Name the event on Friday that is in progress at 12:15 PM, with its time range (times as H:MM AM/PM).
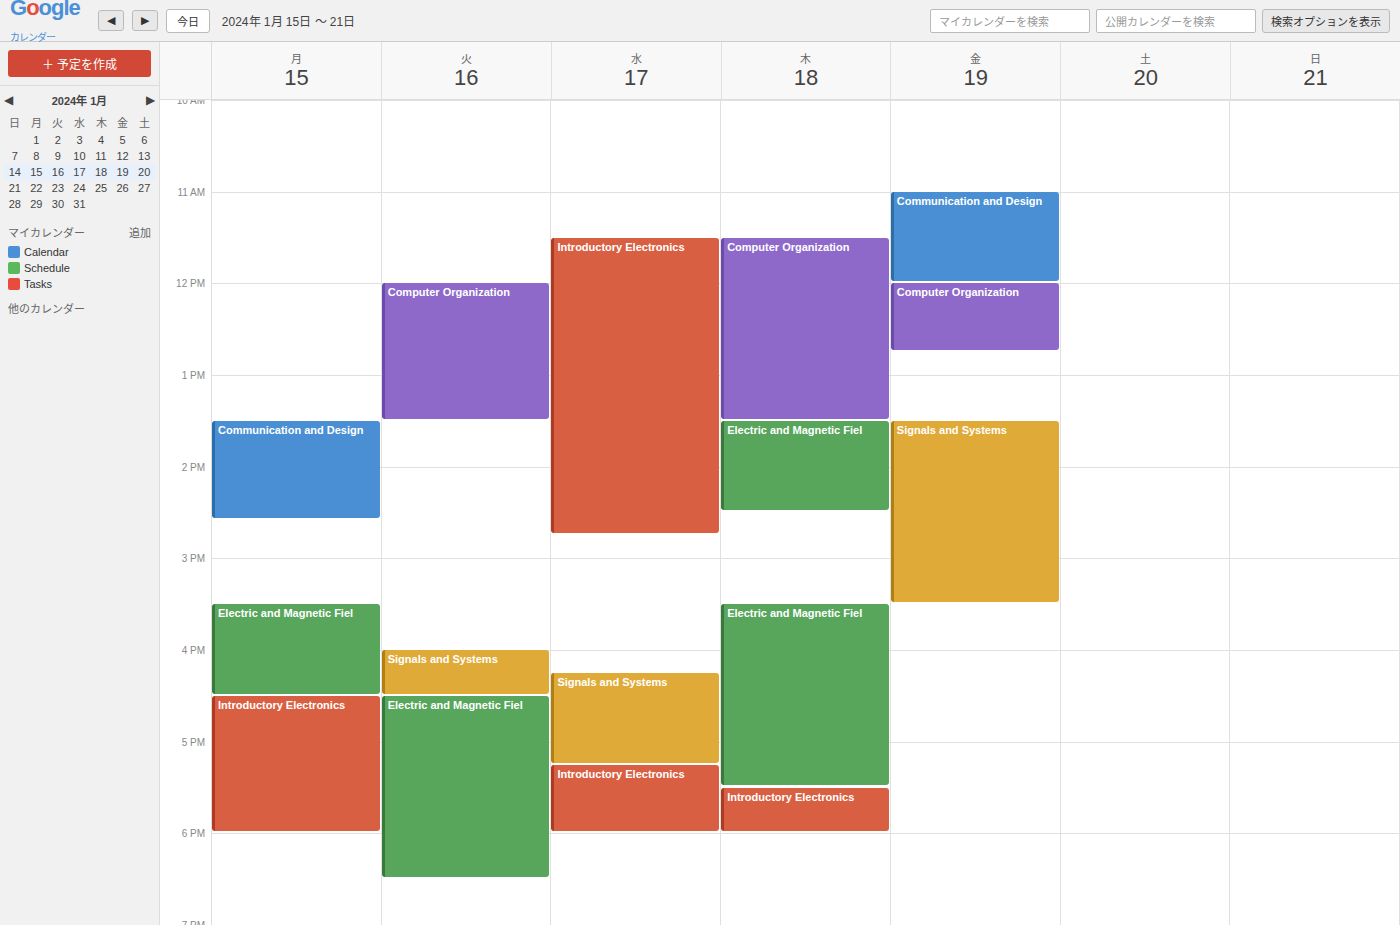
"Computer Organization", 12:00 PM to 12:45 PM